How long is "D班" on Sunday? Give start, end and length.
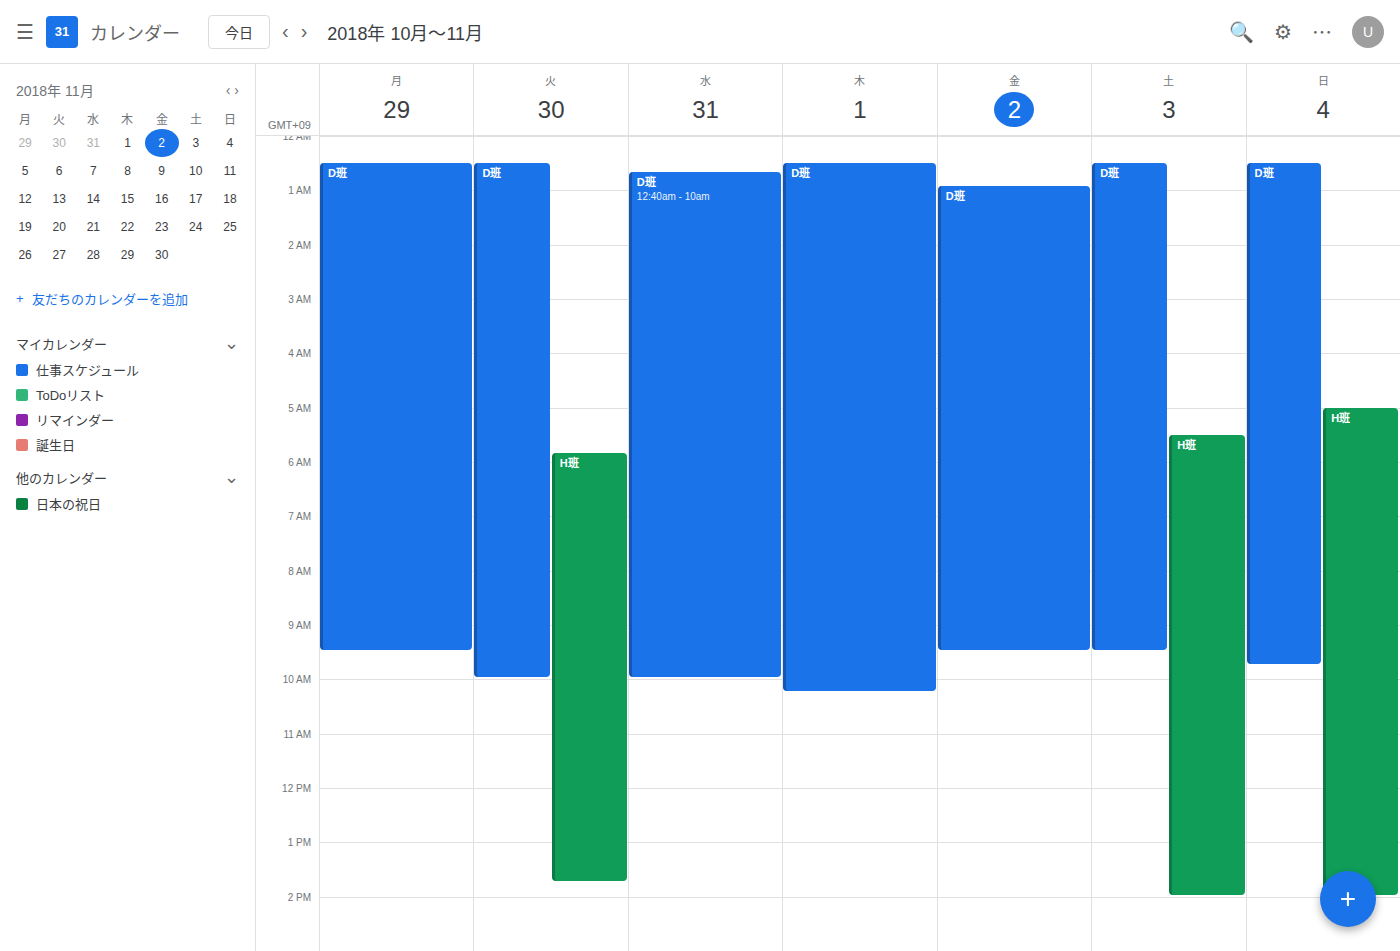
00:30 to 09:45, 9 hours 15 minutes